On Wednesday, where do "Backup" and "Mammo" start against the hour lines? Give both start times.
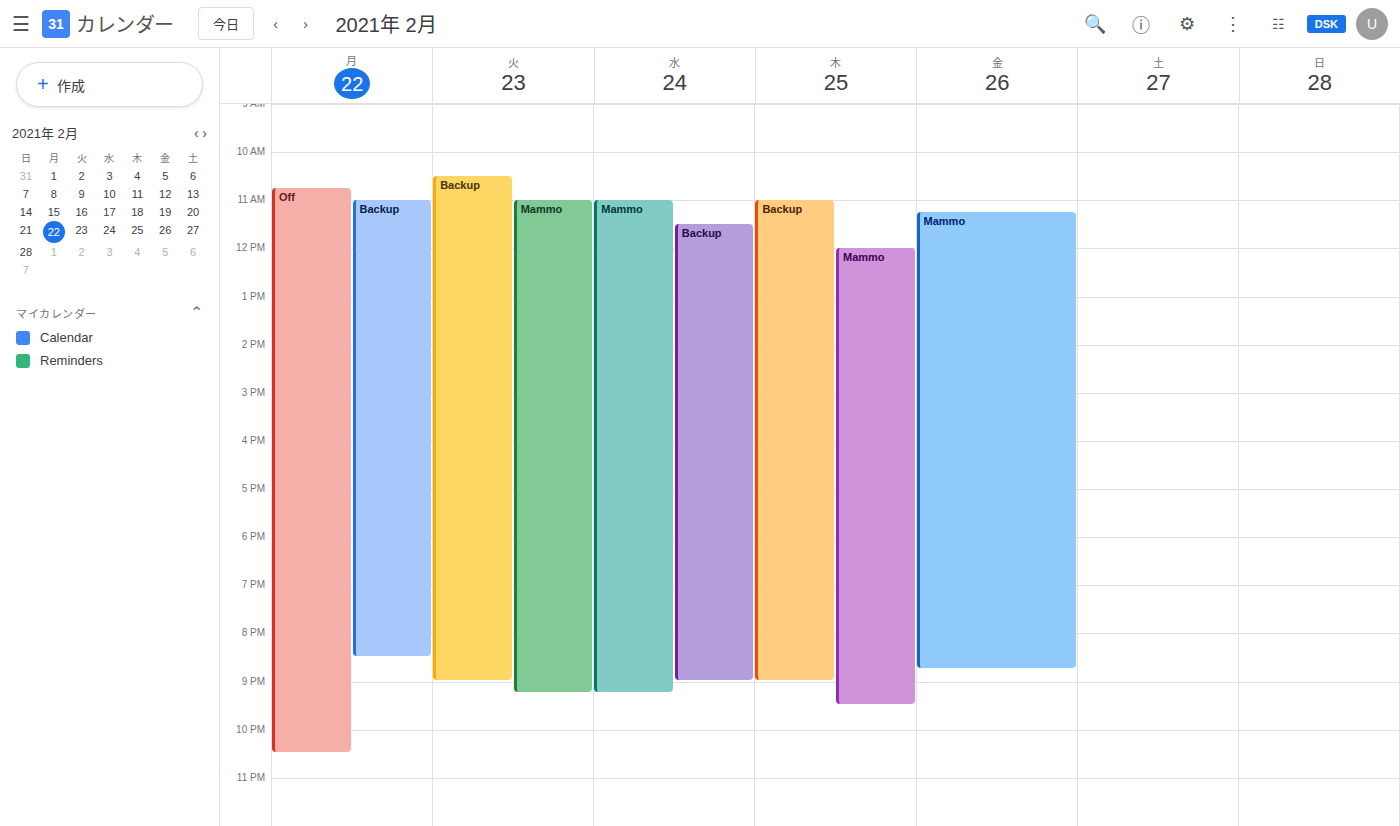
"Backup": 11:30 AM, halfway between the 11 AM and 12 PM lines. "Mammo": 11:00 AM, exactly on the 11 AM line.